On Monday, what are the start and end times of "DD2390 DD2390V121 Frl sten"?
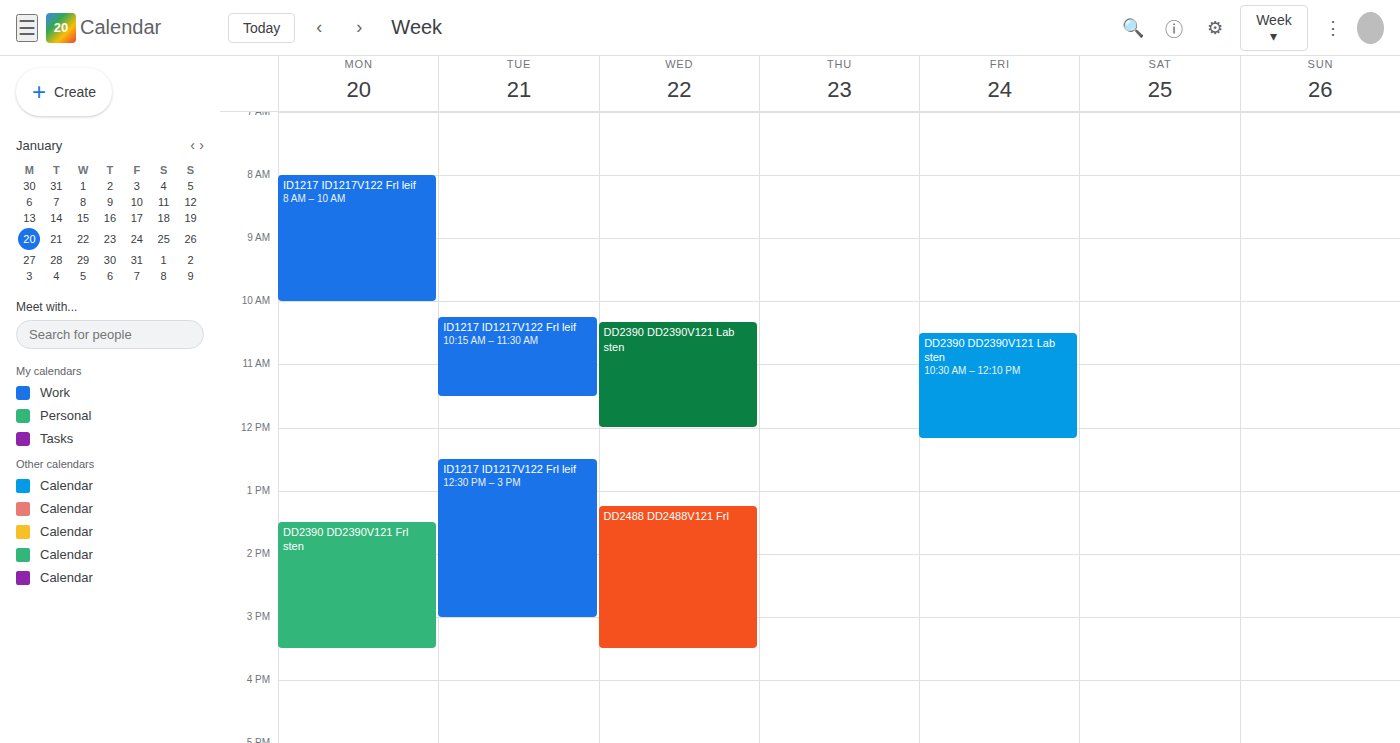
1:30 PM to 3:30 PM